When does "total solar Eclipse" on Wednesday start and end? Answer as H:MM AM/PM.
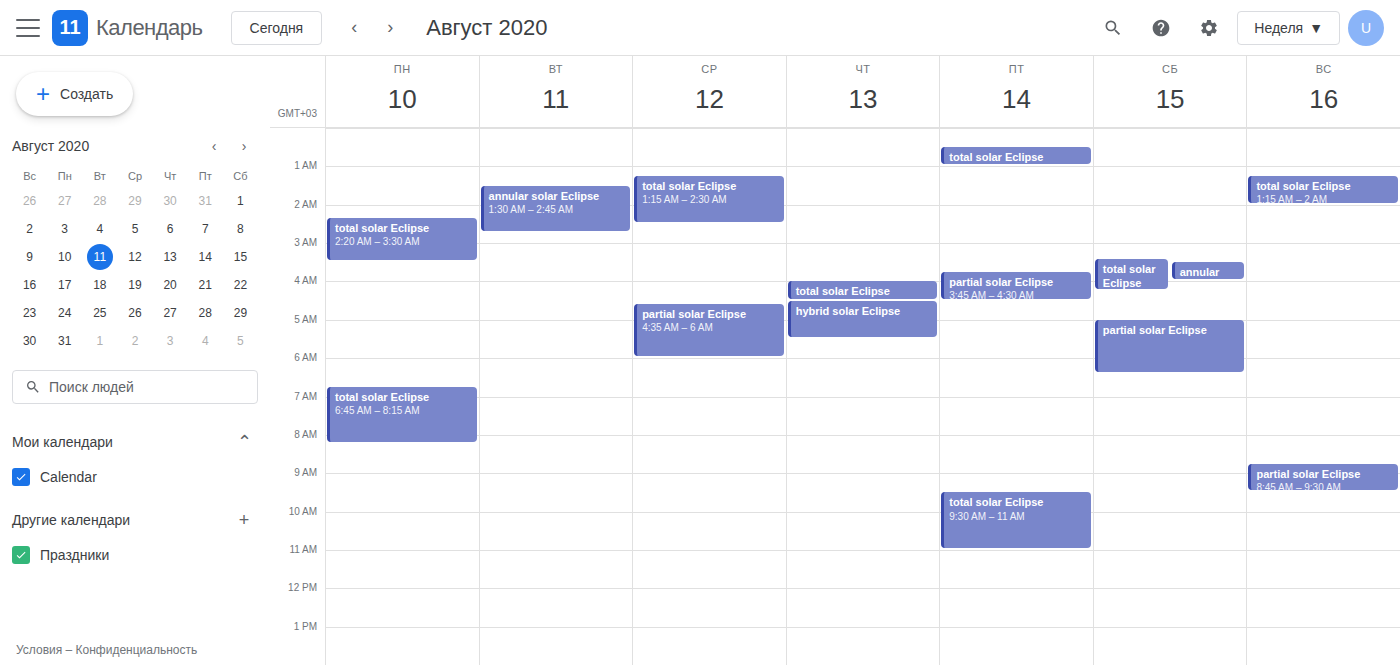
1:15 AM to 2:30 AM